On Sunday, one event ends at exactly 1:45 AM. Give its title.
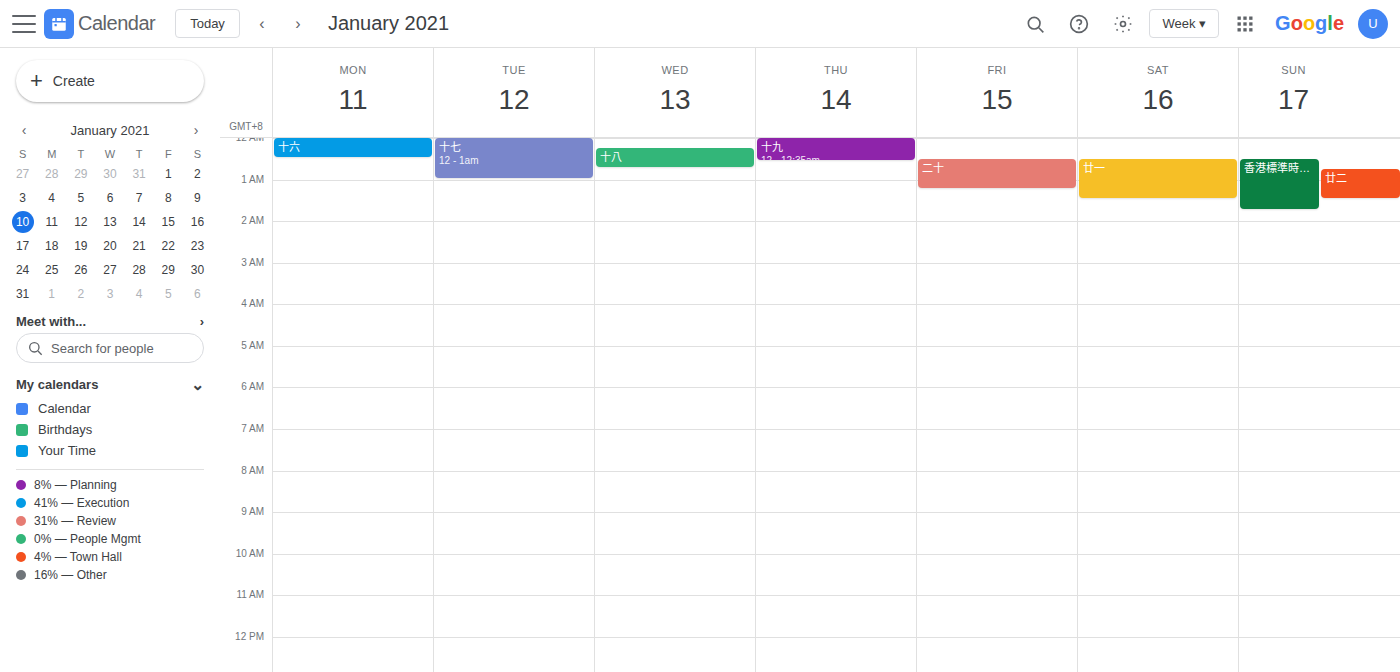
"香港標準時間 + 1小時)"